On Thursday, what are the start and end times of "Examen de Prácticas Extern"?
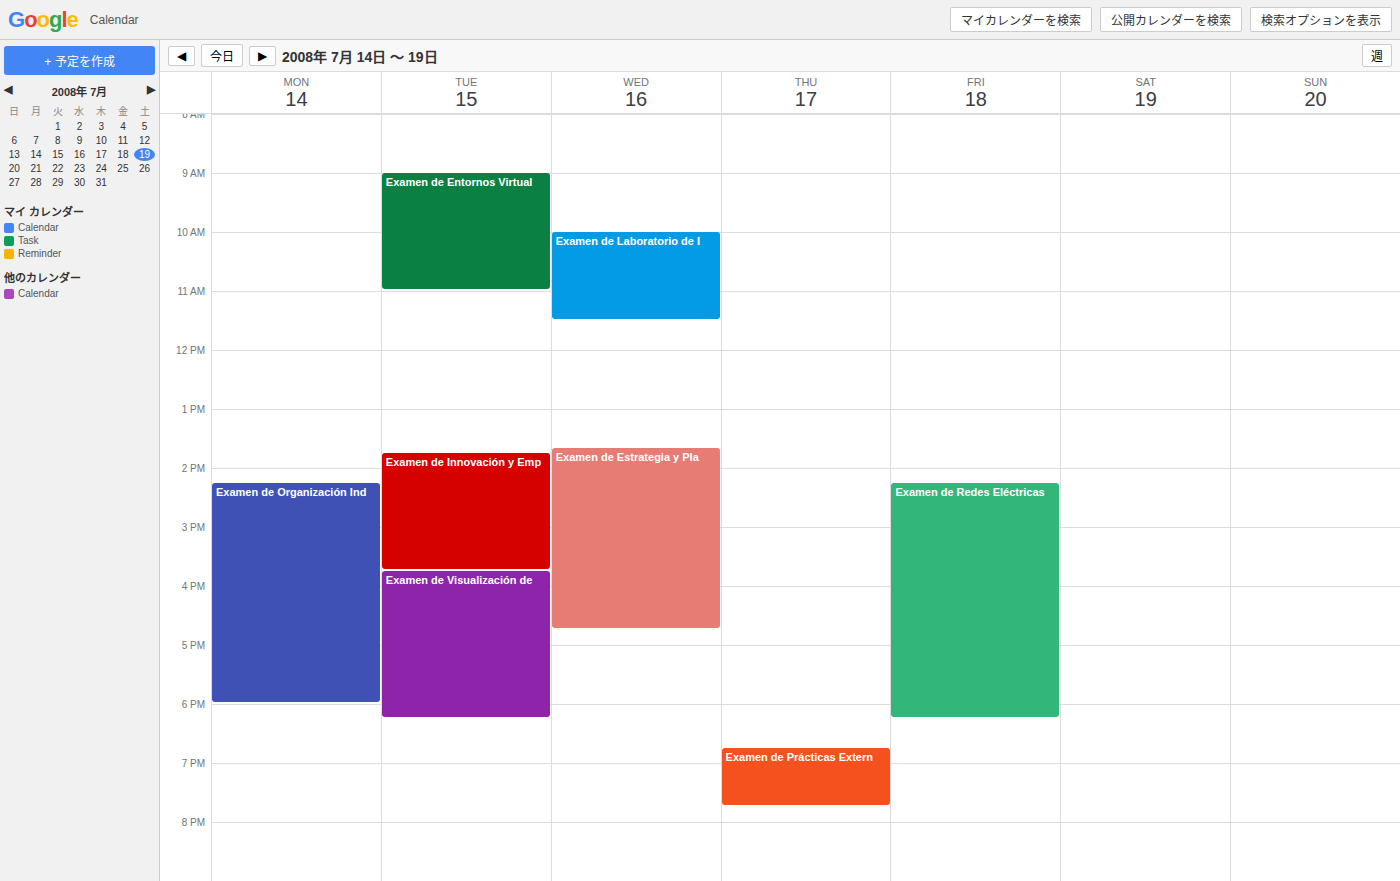
18:45 to 19:45